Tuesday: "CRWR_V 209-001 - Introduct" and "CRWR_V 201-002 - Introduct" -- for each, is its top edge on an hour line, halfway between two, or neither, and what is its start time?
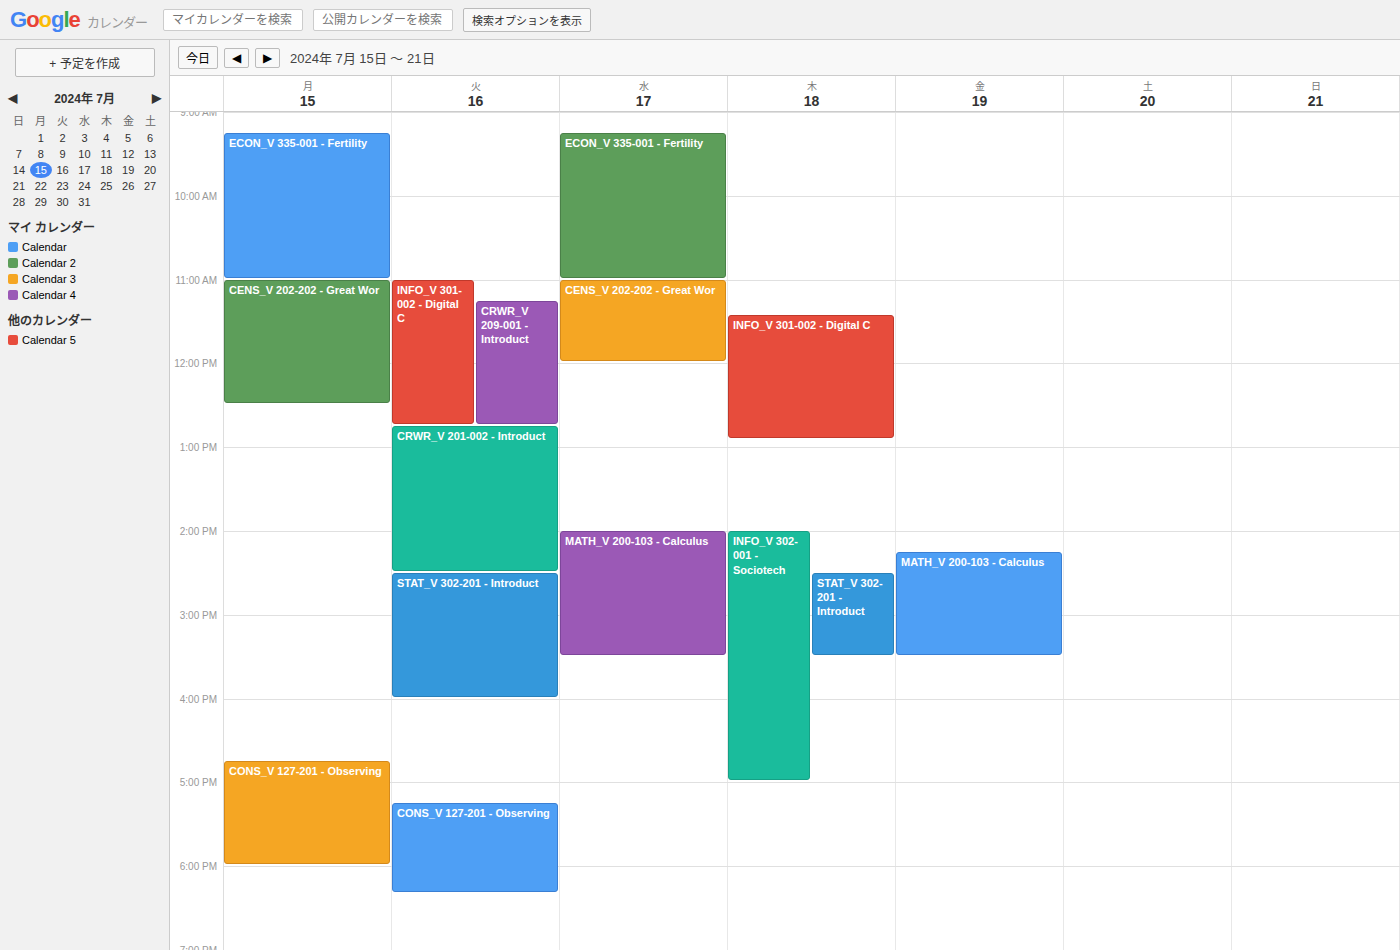
"CRWR_V 209-001 - Introduct": 11:15 AM, neither: a quarter of the way from the 11 AM line to the 12 PM line. "CRWR_V 201-002 - Introduct": 12:45 PM, neither: three quarters of the way from the 12 PM line to the 1 PM line.